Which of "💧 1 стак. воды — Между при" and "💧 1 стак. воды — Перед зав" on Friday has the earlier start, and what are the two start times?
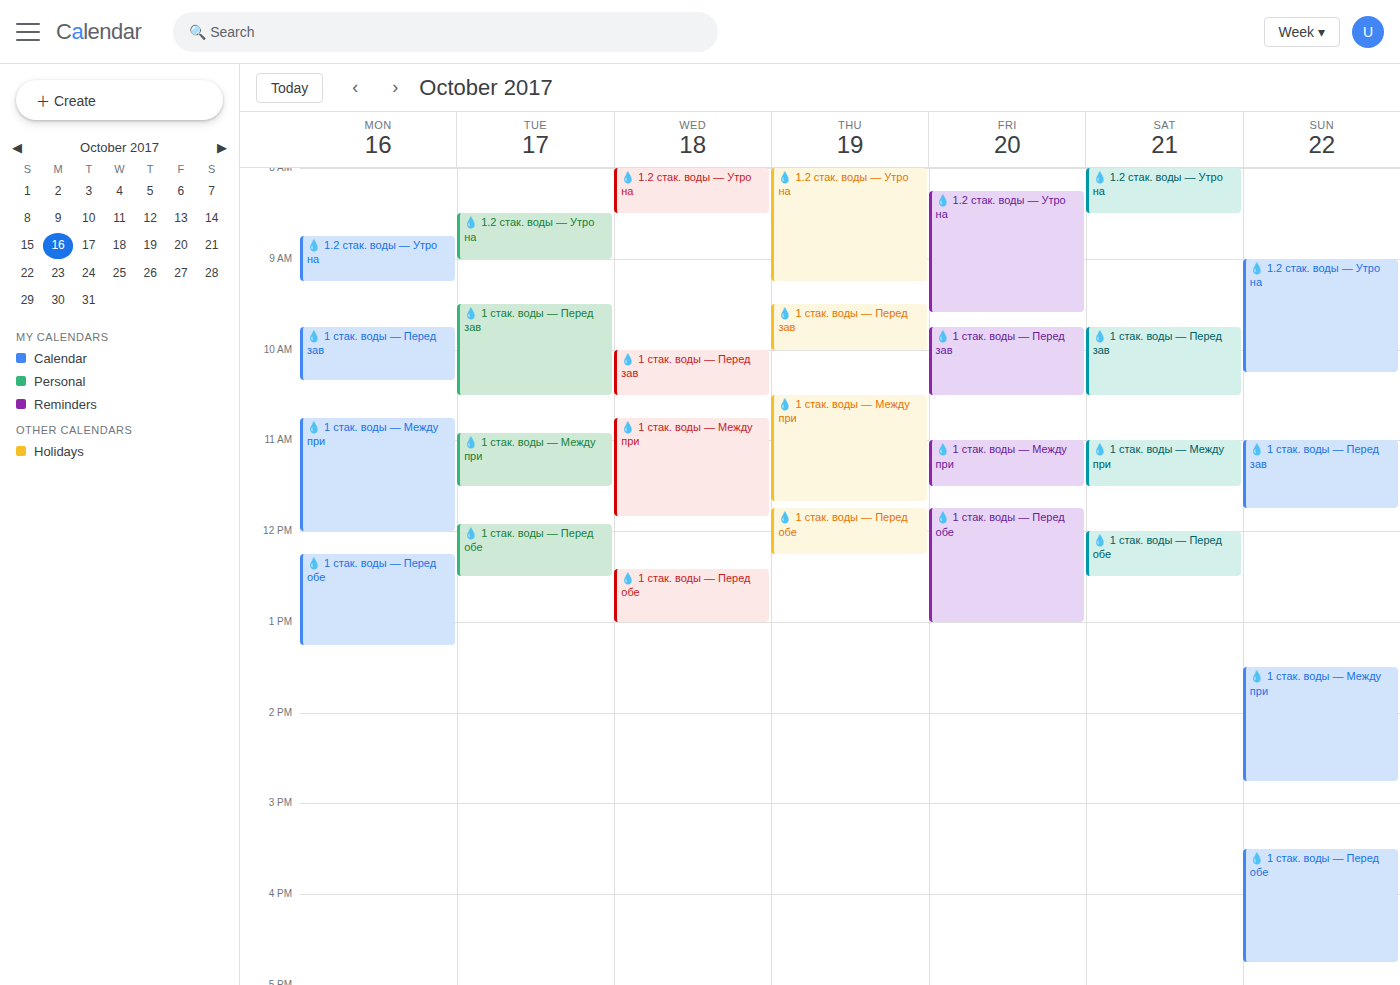
"💧 1 стак. воды — Перед зав" 09:45; "💧 1 стак. воды — Между при" 11:00.